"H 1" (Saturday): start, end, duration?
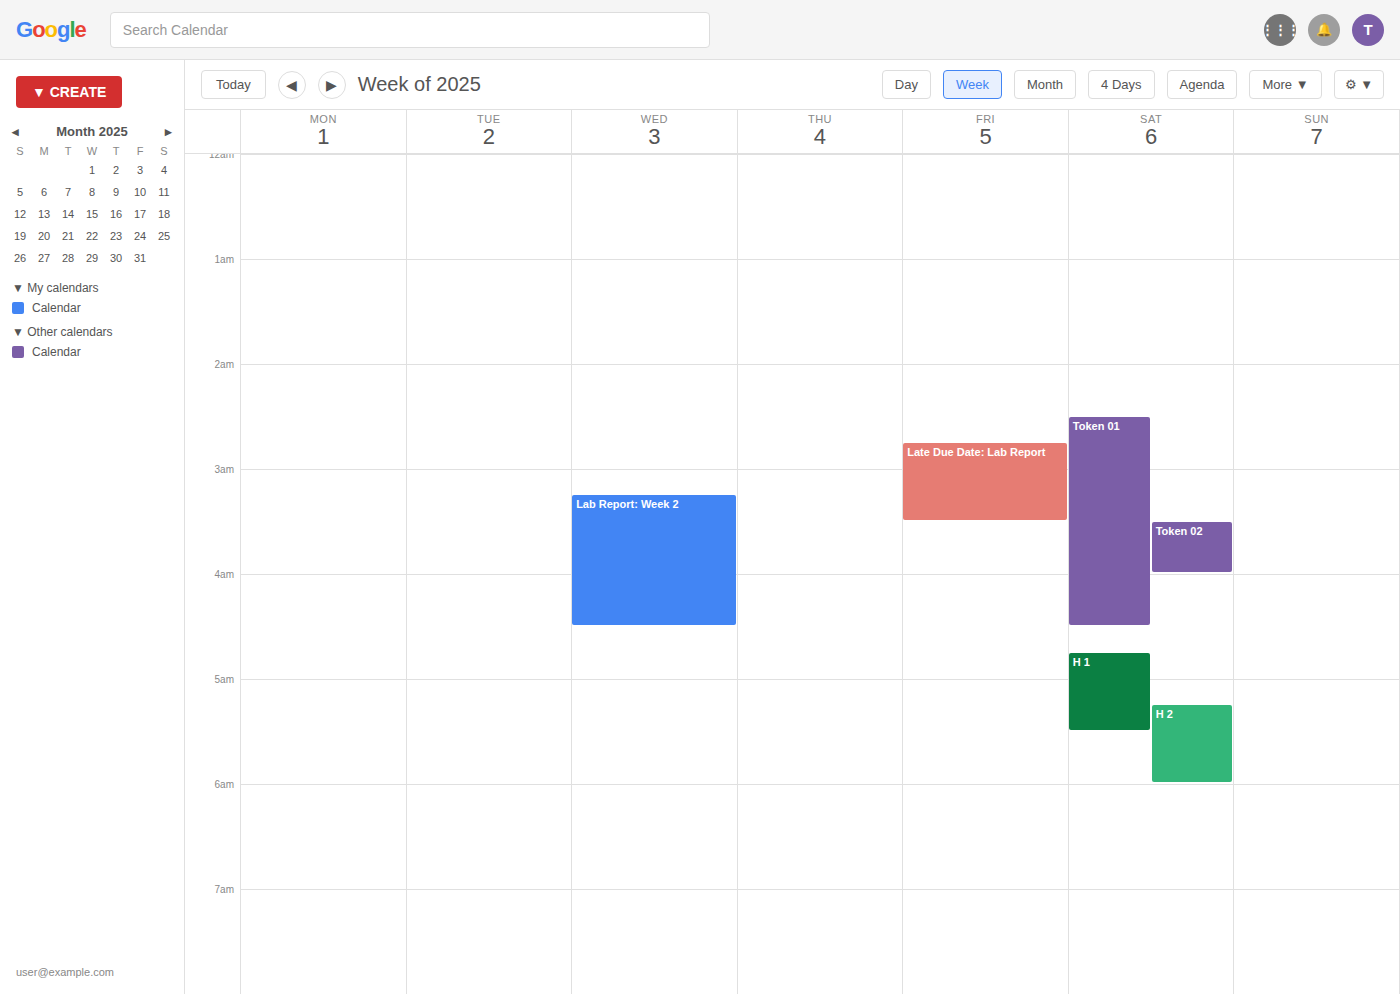
4:45 AM to 5:30 AM, 45 minutes